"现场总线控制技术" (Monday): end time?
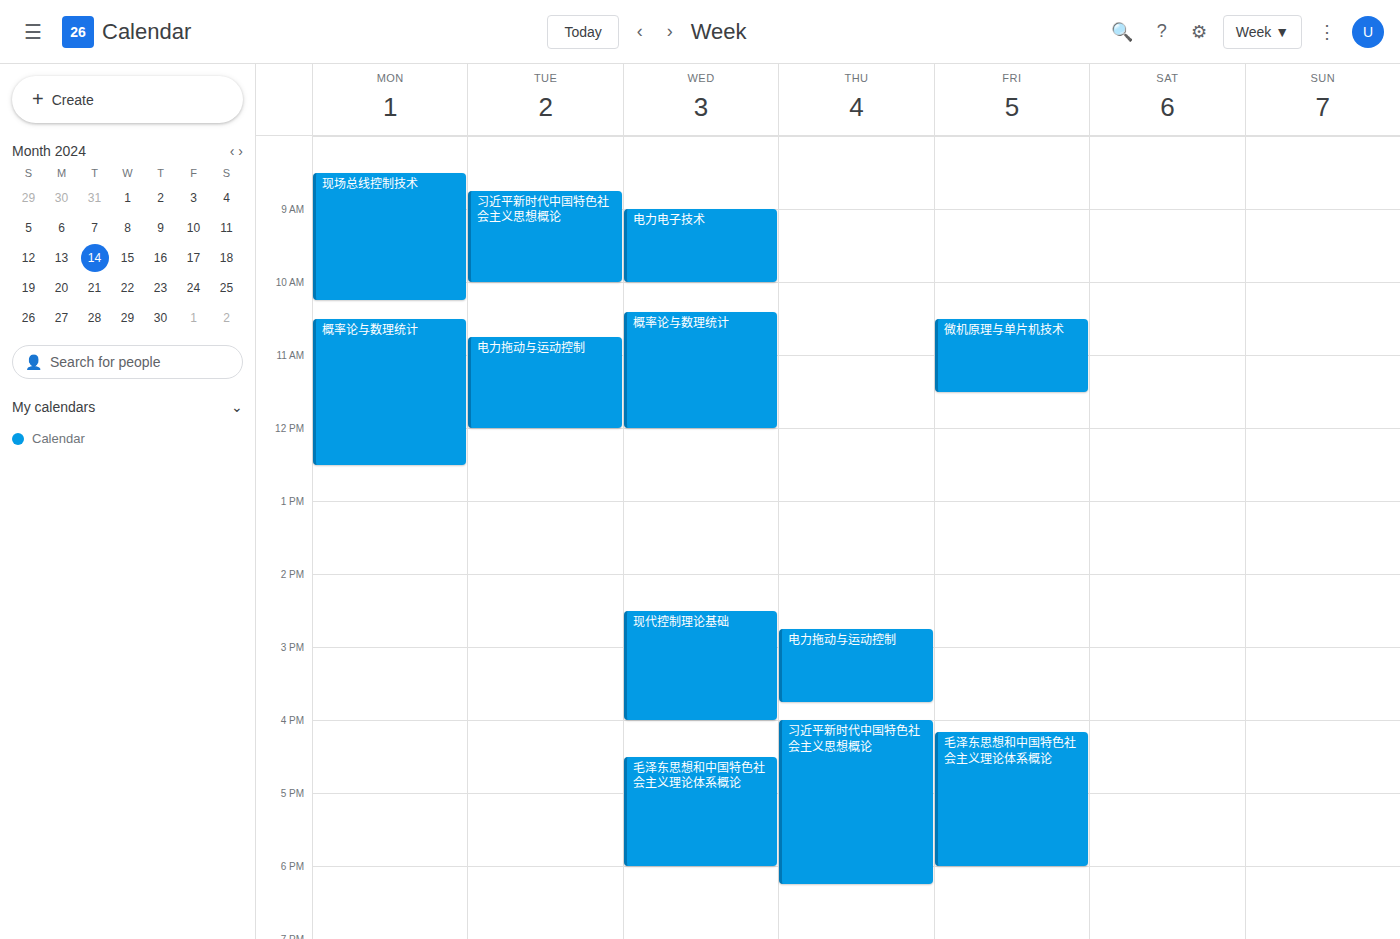
10:15